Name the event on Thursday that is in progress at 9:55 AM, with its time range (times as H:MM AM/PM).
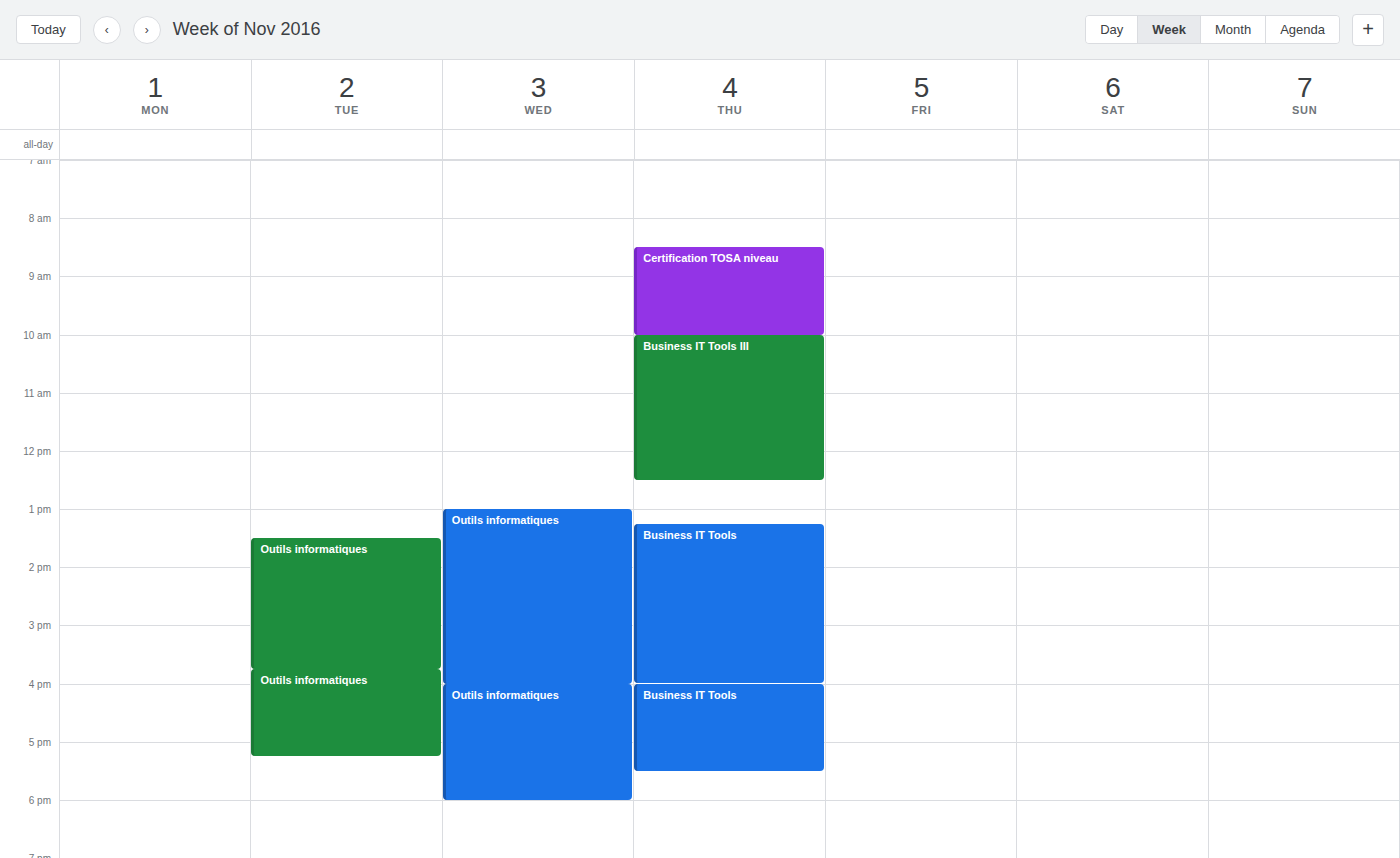
"Certification TOSA niveau", 8:30 AM to 10:00 AM